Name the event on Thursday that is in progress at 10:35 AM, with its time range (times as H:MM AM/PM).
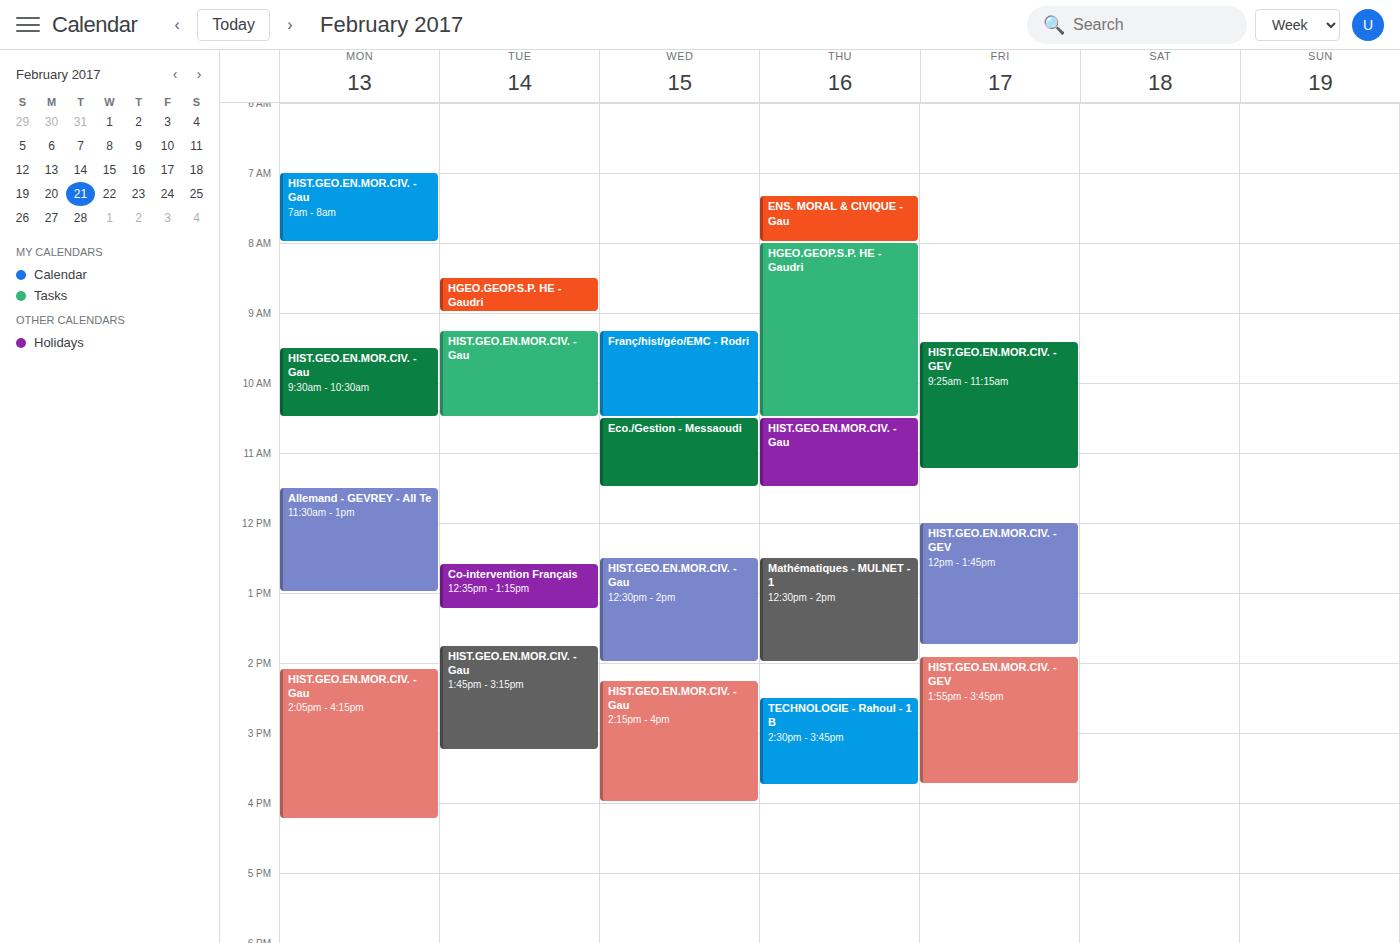
"HIST.GEO.EN.MOR.CIV. - Gau", 10:30 AM to 11:30 AM